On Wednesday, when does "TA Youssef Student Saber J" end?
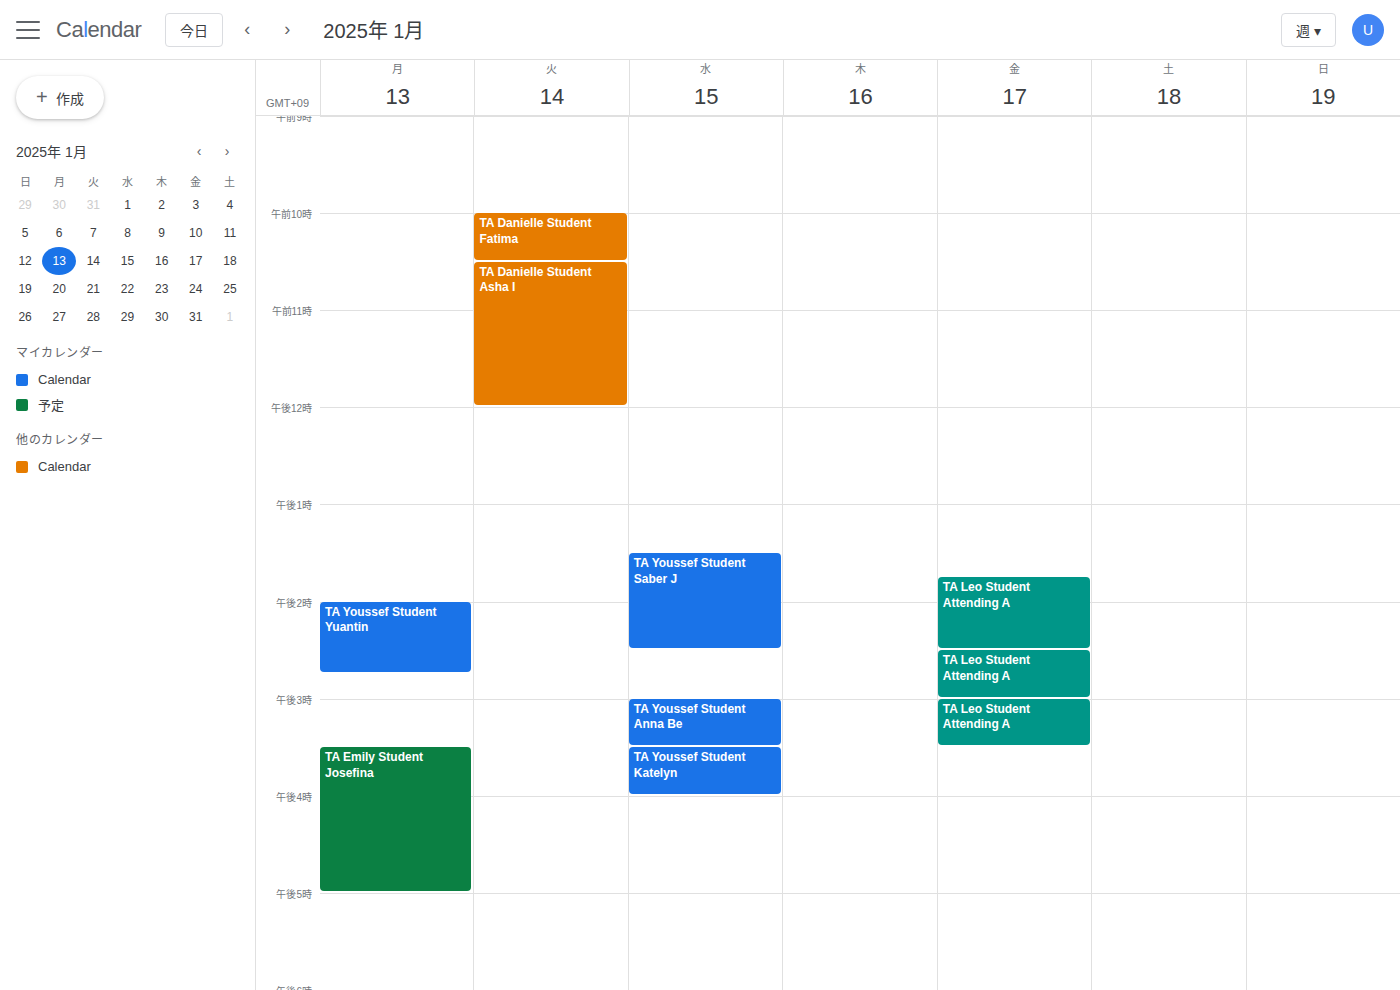
2:30 PM